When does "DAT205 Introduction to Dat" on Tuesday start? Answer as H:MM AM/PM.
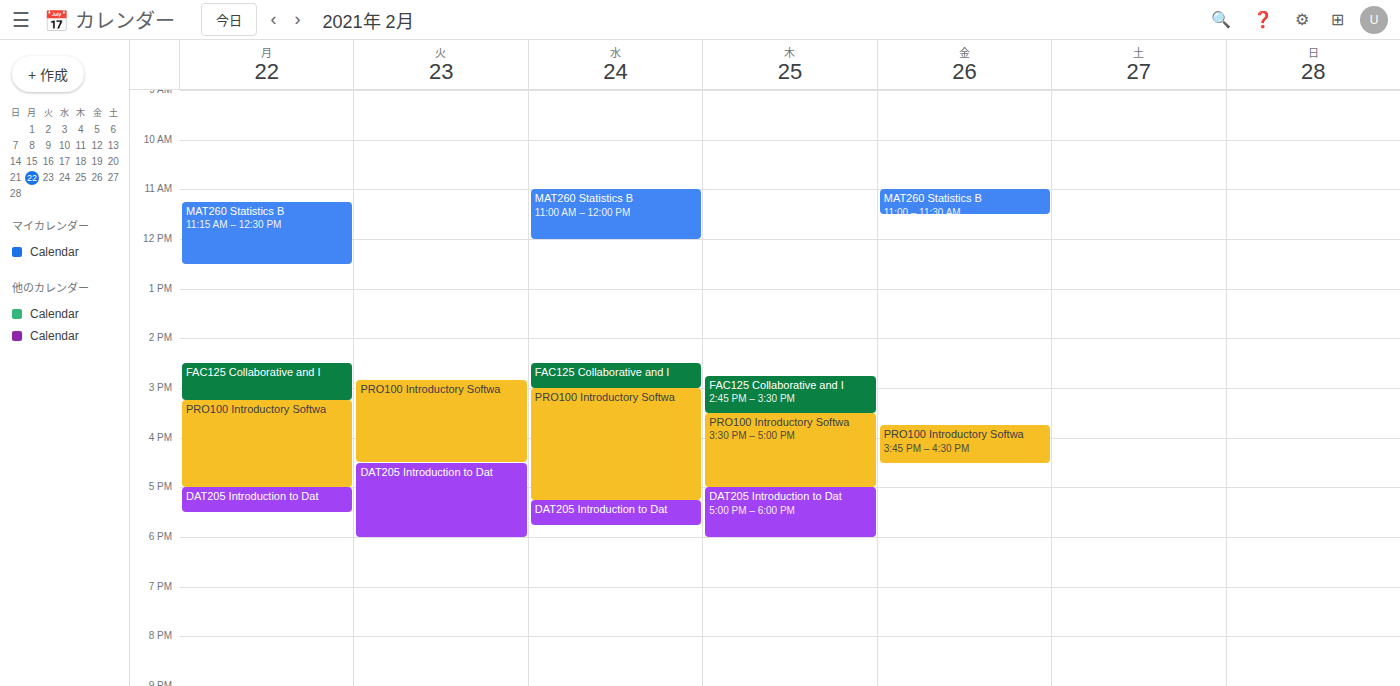
4:30 PM